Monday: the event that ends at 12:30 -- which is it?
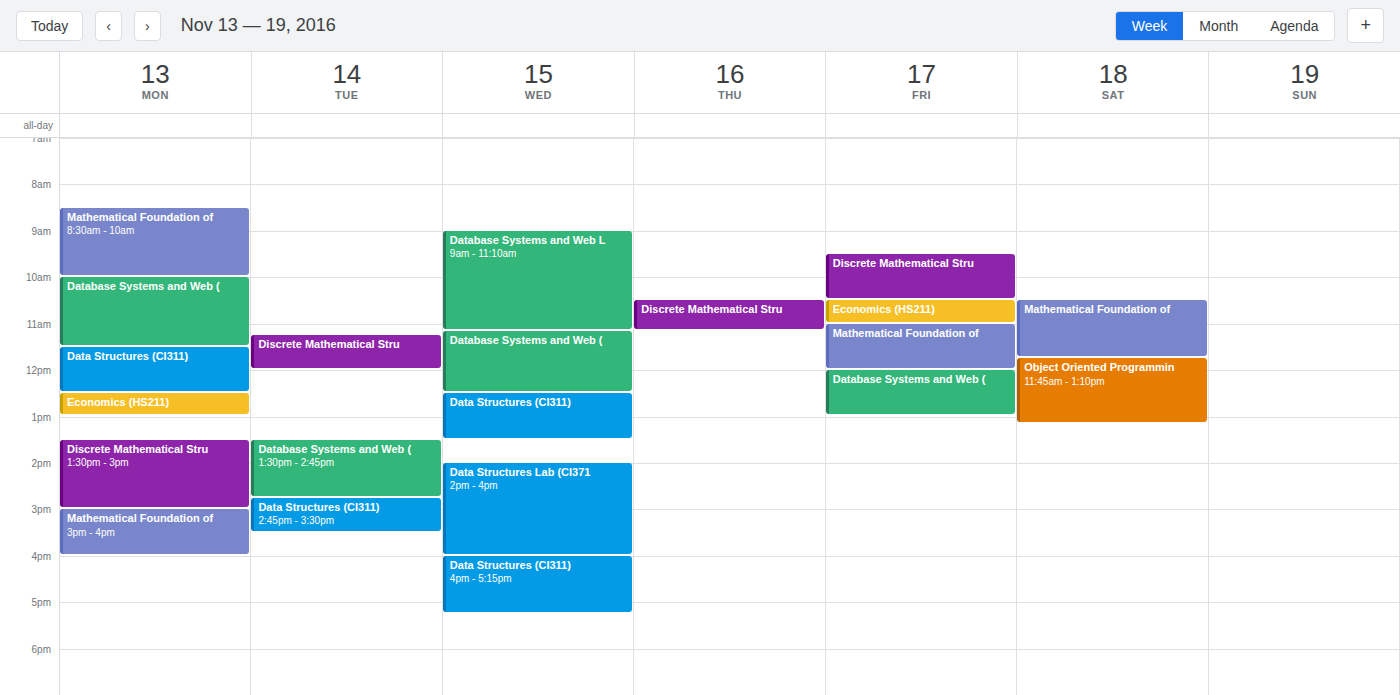
"Data Structures (CI311)"